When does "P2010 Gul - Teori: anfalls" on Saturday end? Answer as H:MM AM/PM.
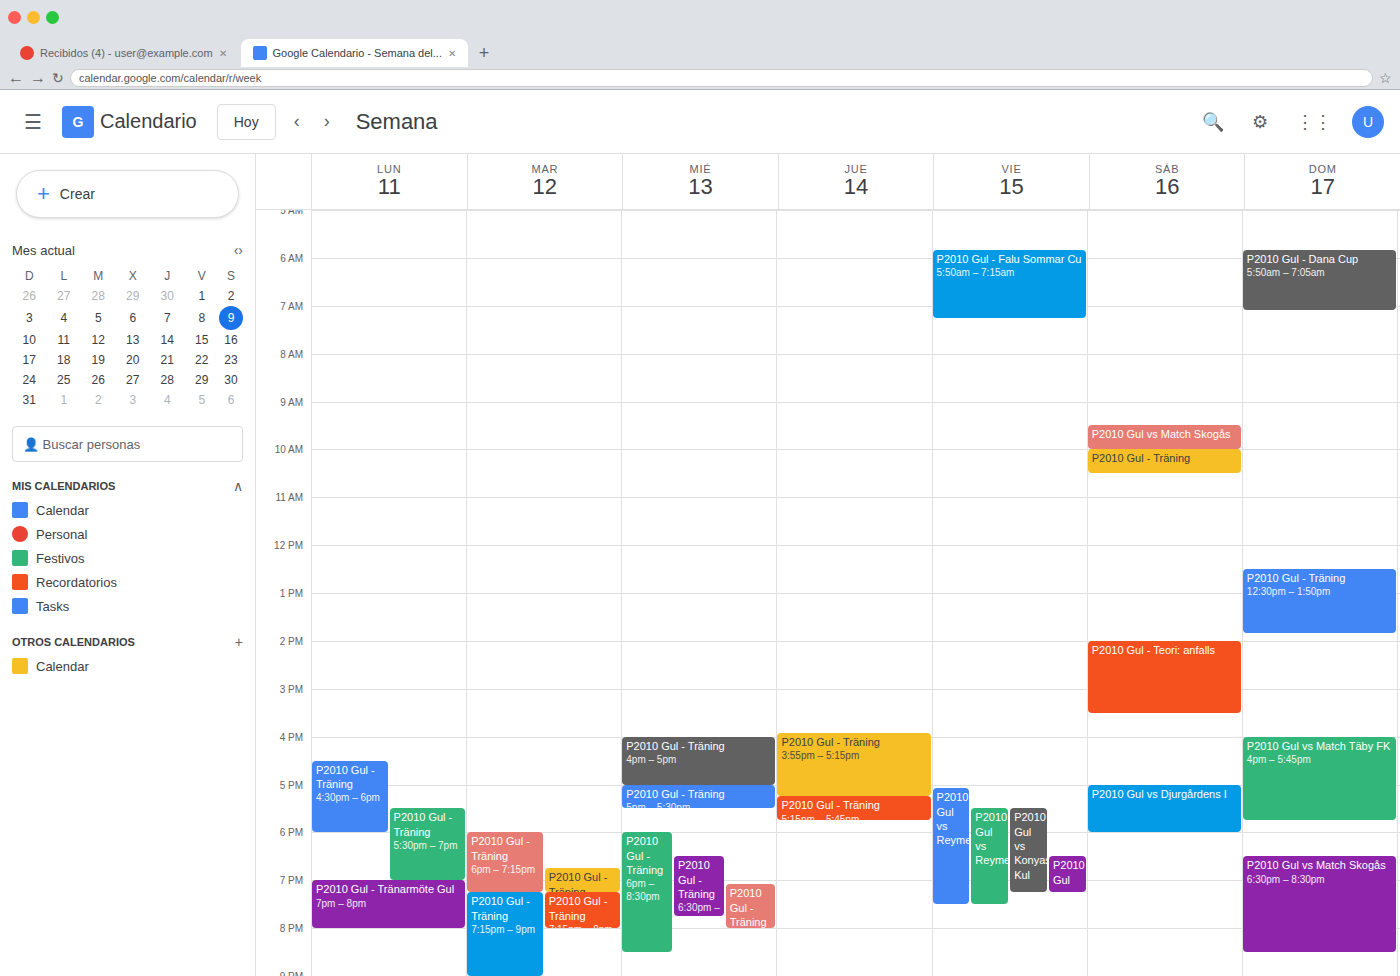
3:30 PM